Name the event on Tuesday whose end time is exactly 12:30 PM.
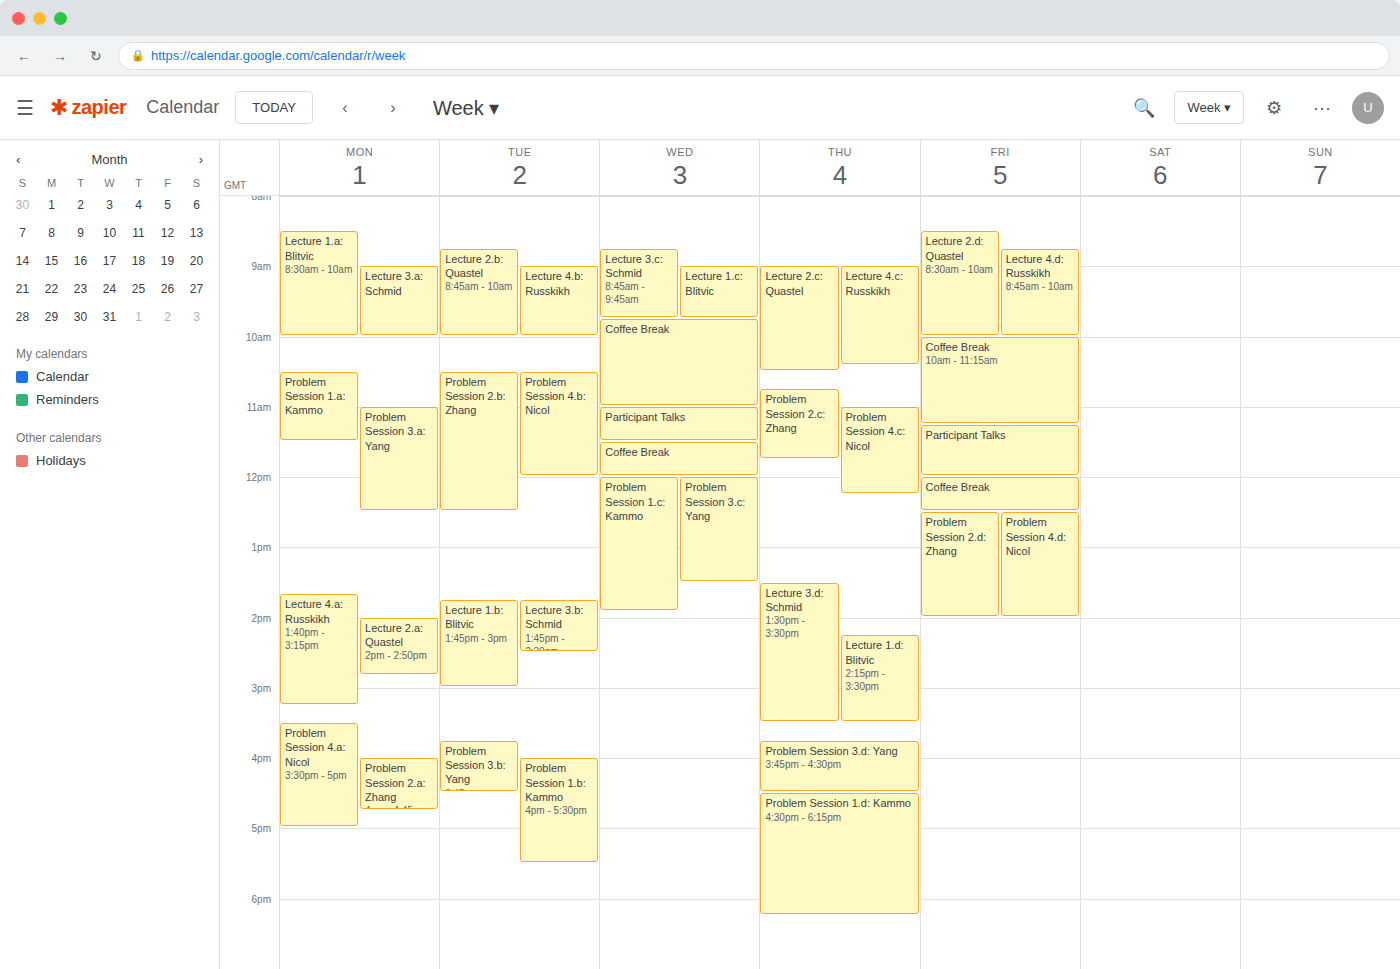
"Problem Session 2.b: Zhang"